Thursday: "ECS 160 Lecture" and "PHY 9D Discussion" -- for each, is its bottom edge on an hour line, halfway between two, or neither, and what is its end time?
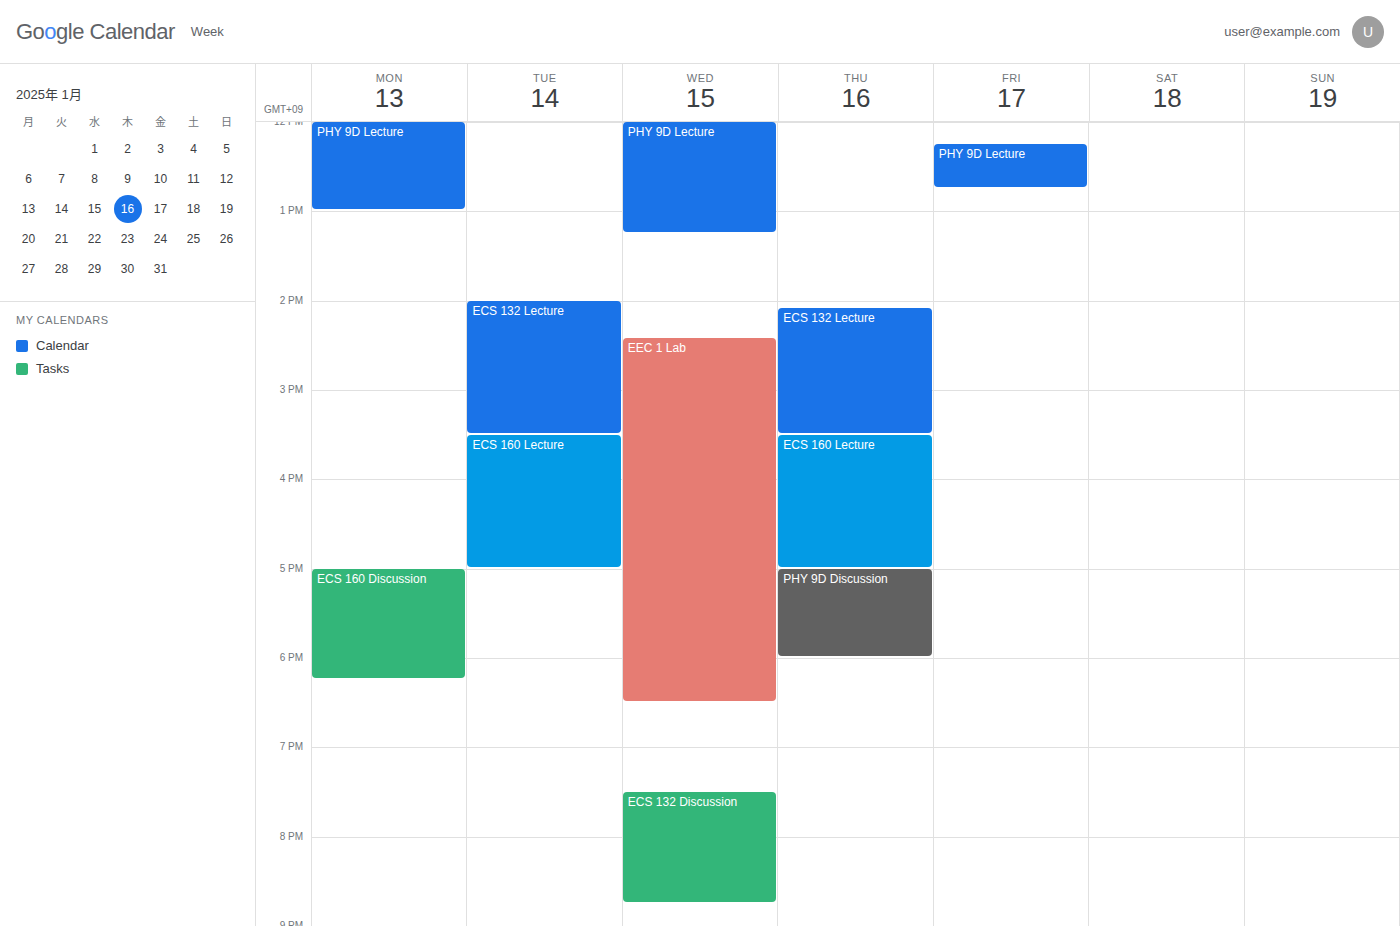
"ECS 160 Lecture": 5:00 PM, exactly on the 5 PM line. "PHY 9D Discussion": 6:00 PM, exactly on the 6 PM line.